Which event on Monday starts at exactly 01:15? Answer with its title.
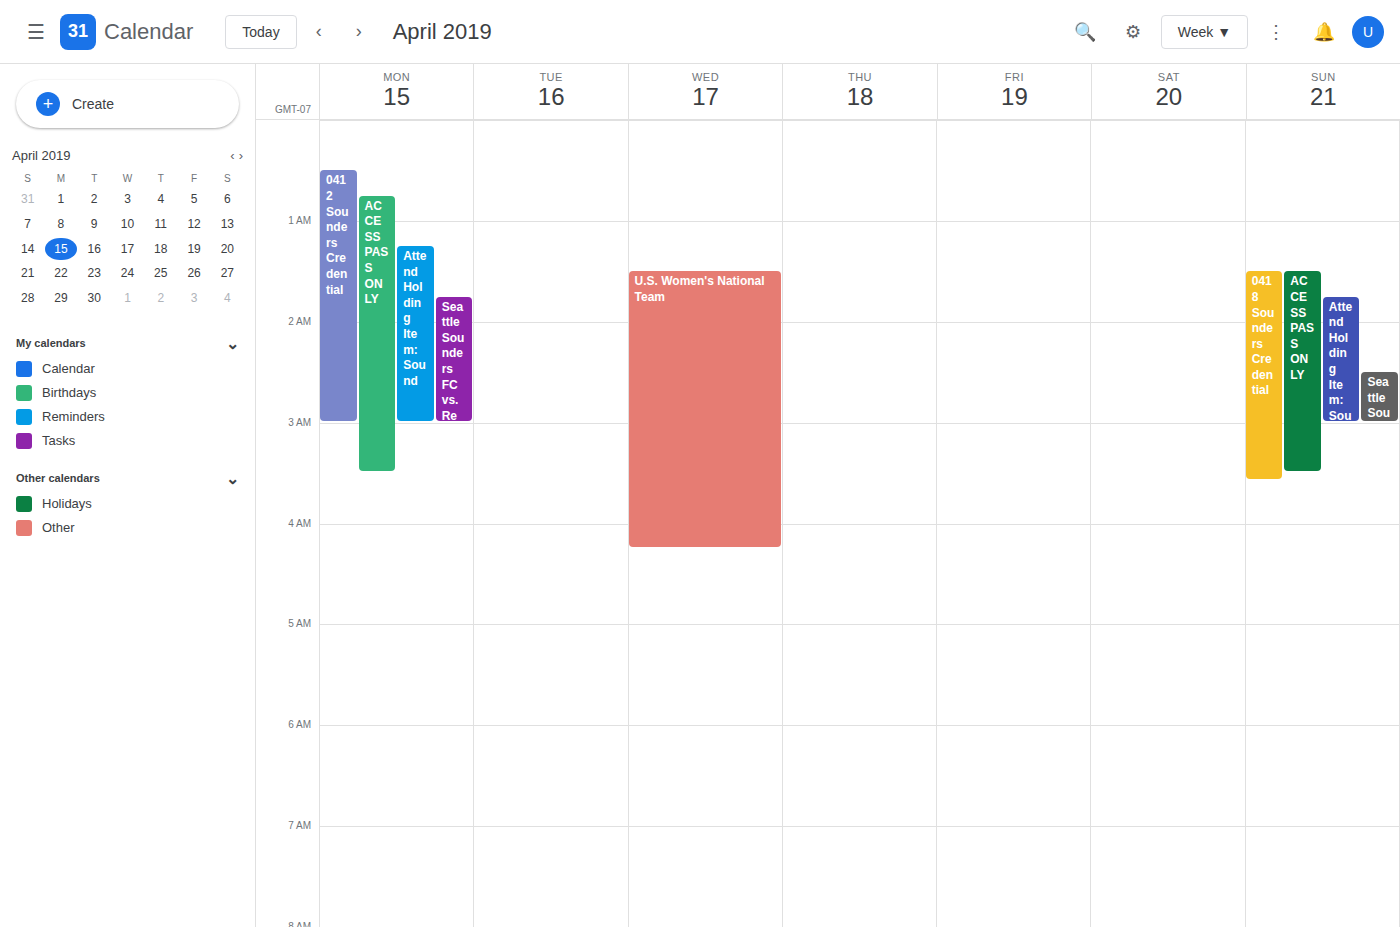
"Attend Holding Item: Sound"